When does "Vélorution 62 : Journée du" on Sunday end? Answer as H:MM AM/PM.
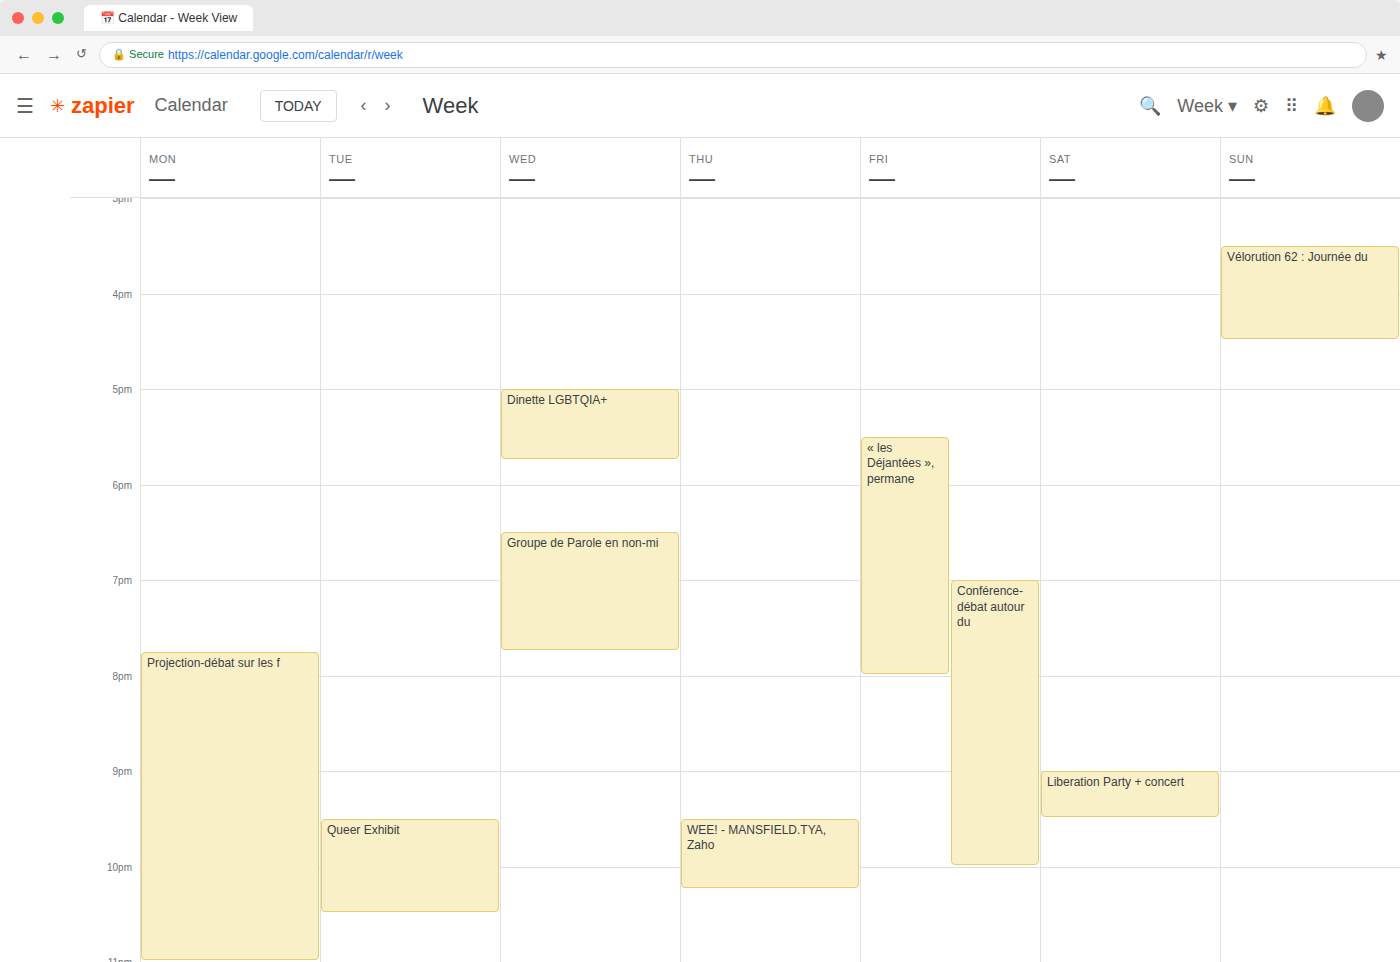
4:30 PM